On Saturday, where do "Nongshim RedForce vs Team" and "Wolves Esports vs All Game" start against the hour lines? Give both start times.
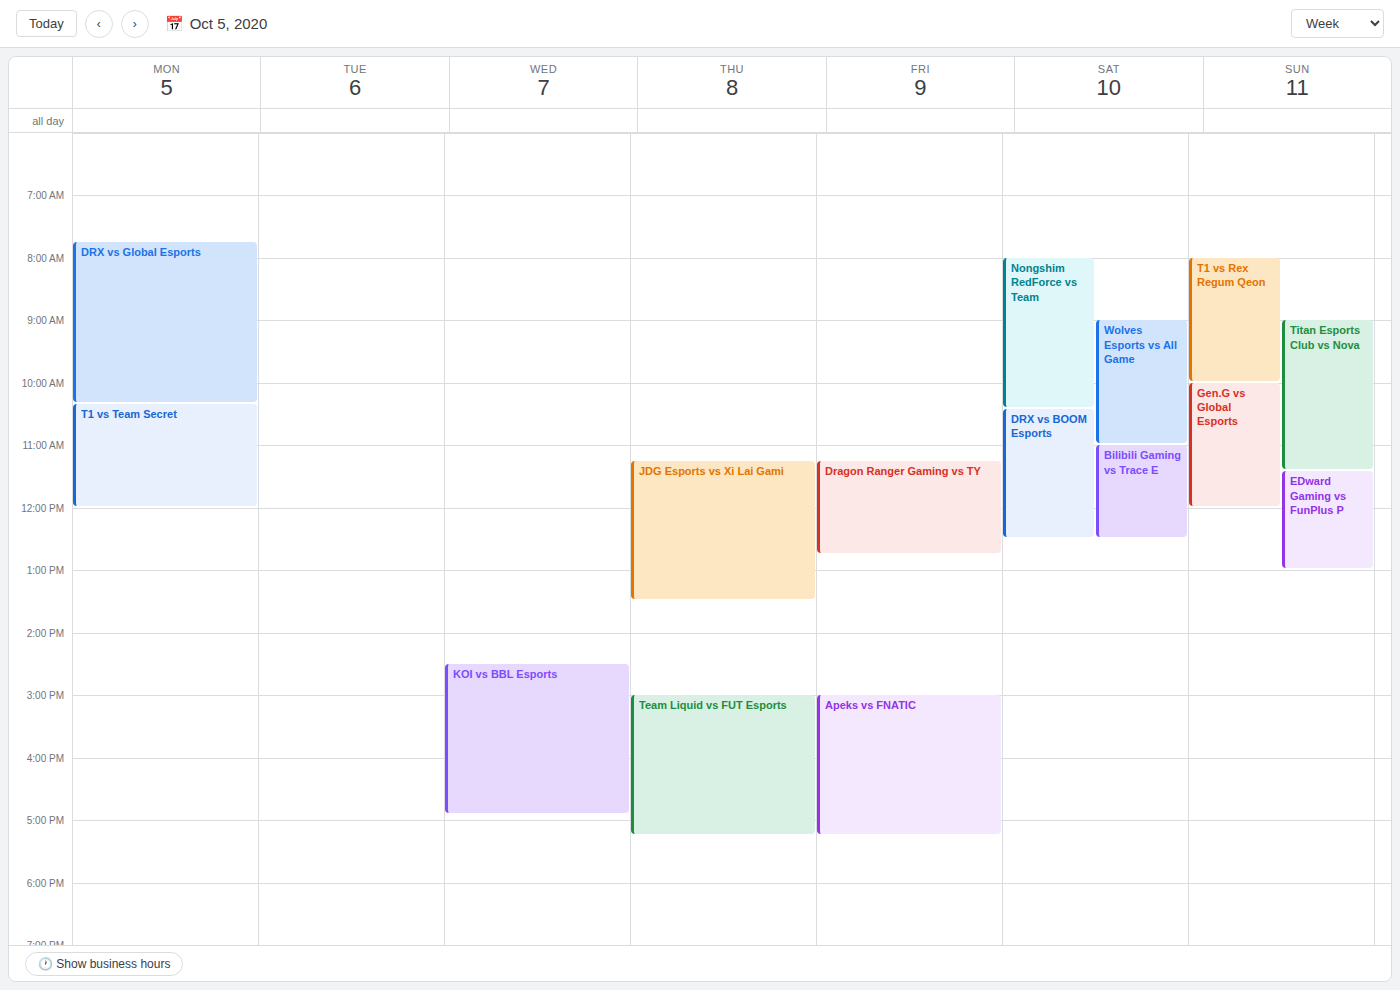
"Nongshim RedForce vs Team": 8:00 AM, exactly on the 8 AM line. "Wolves Esports vs All Game": 9:00 AM, exactly on the 9 AM line.